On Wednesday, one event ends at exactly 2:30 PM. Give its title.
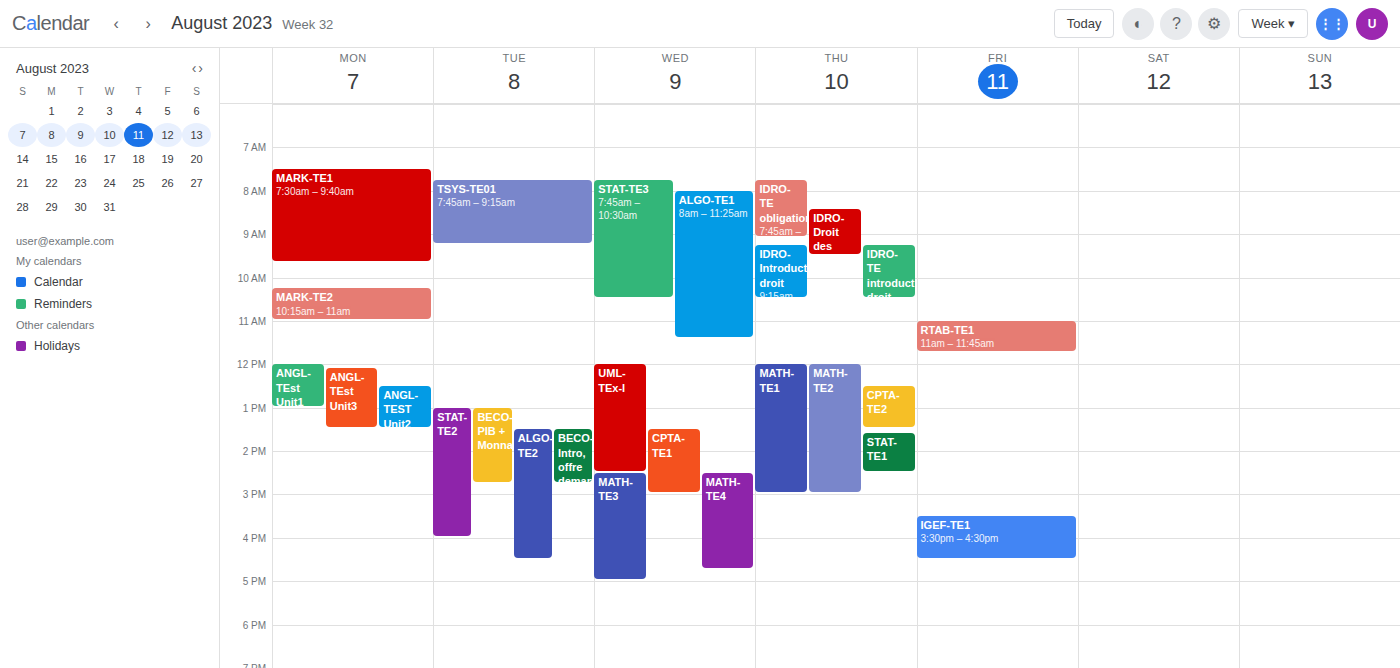
"UML-TEx-I"